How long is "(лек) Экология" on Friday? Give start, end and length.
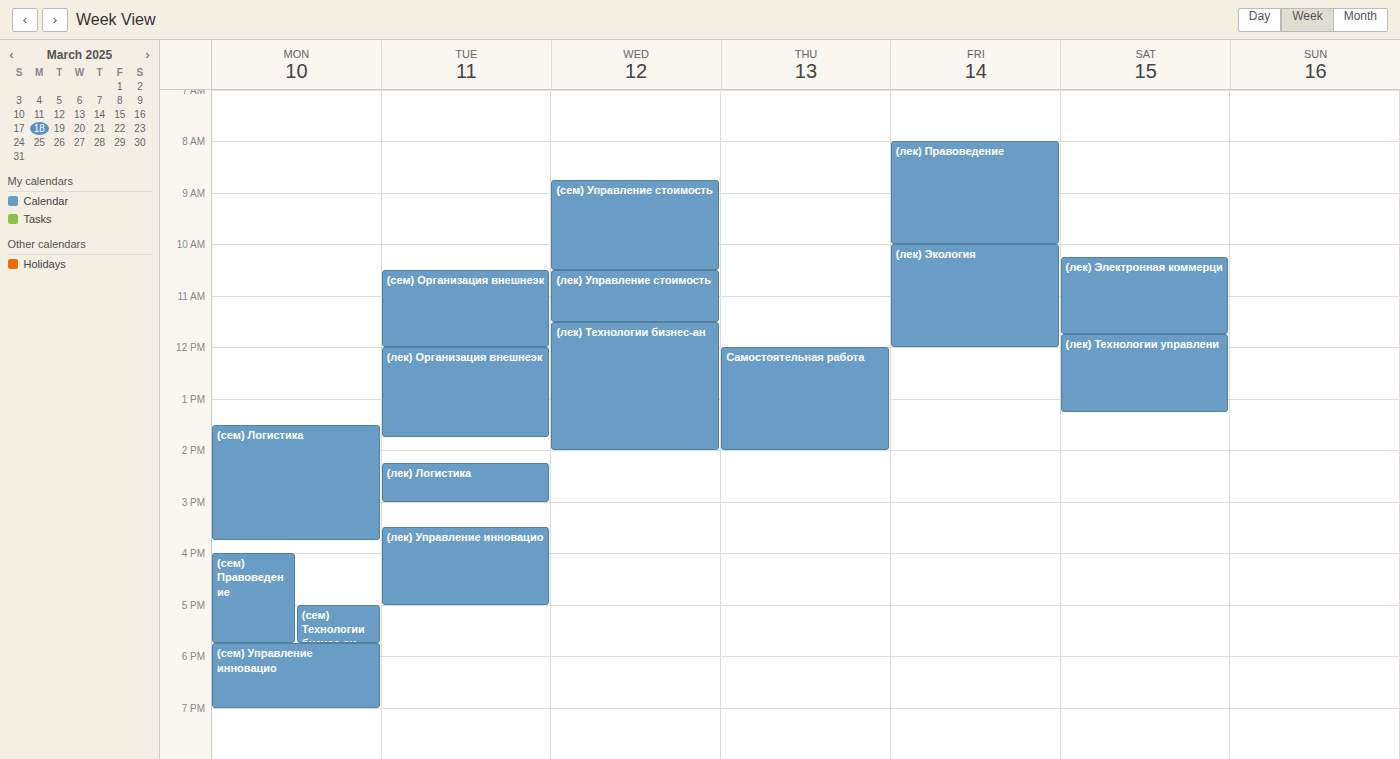
10:00 AM to 12:00 PM, 2 hours